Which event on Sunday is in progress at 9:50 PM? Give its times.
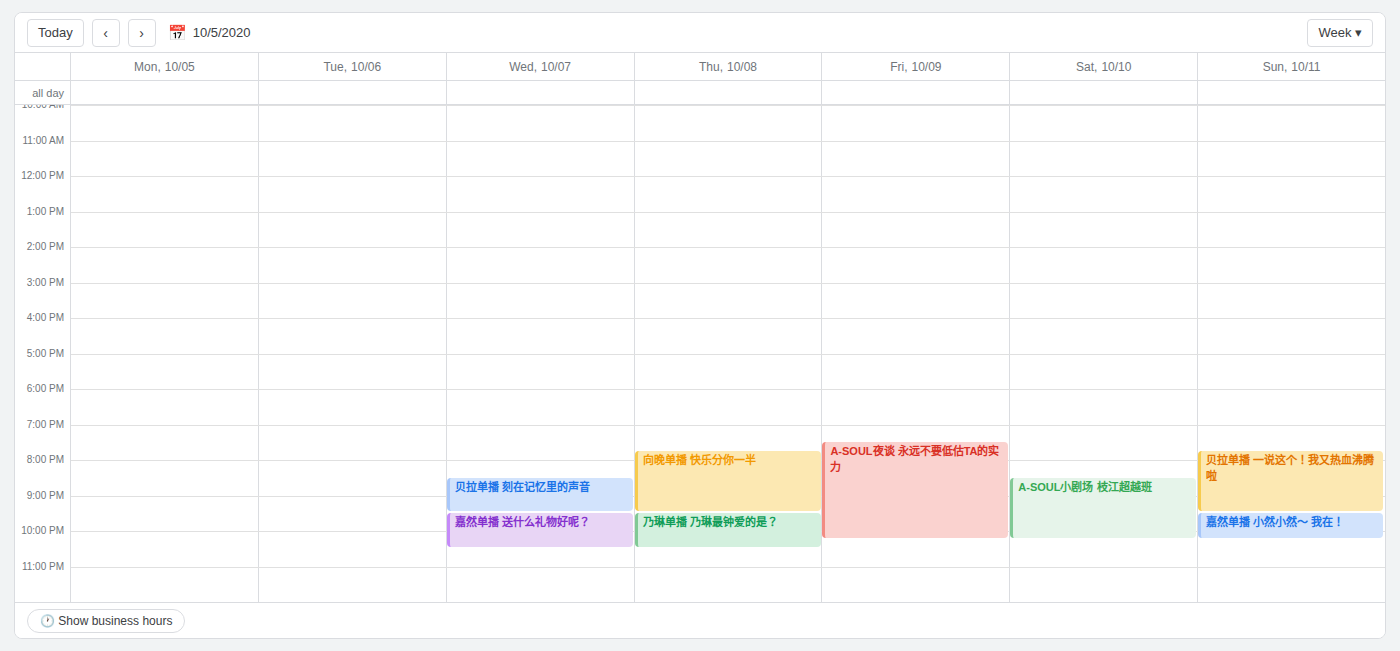
"嘉然单播 小然小然～ 我在！", 9:30 PM to 10:15 PM